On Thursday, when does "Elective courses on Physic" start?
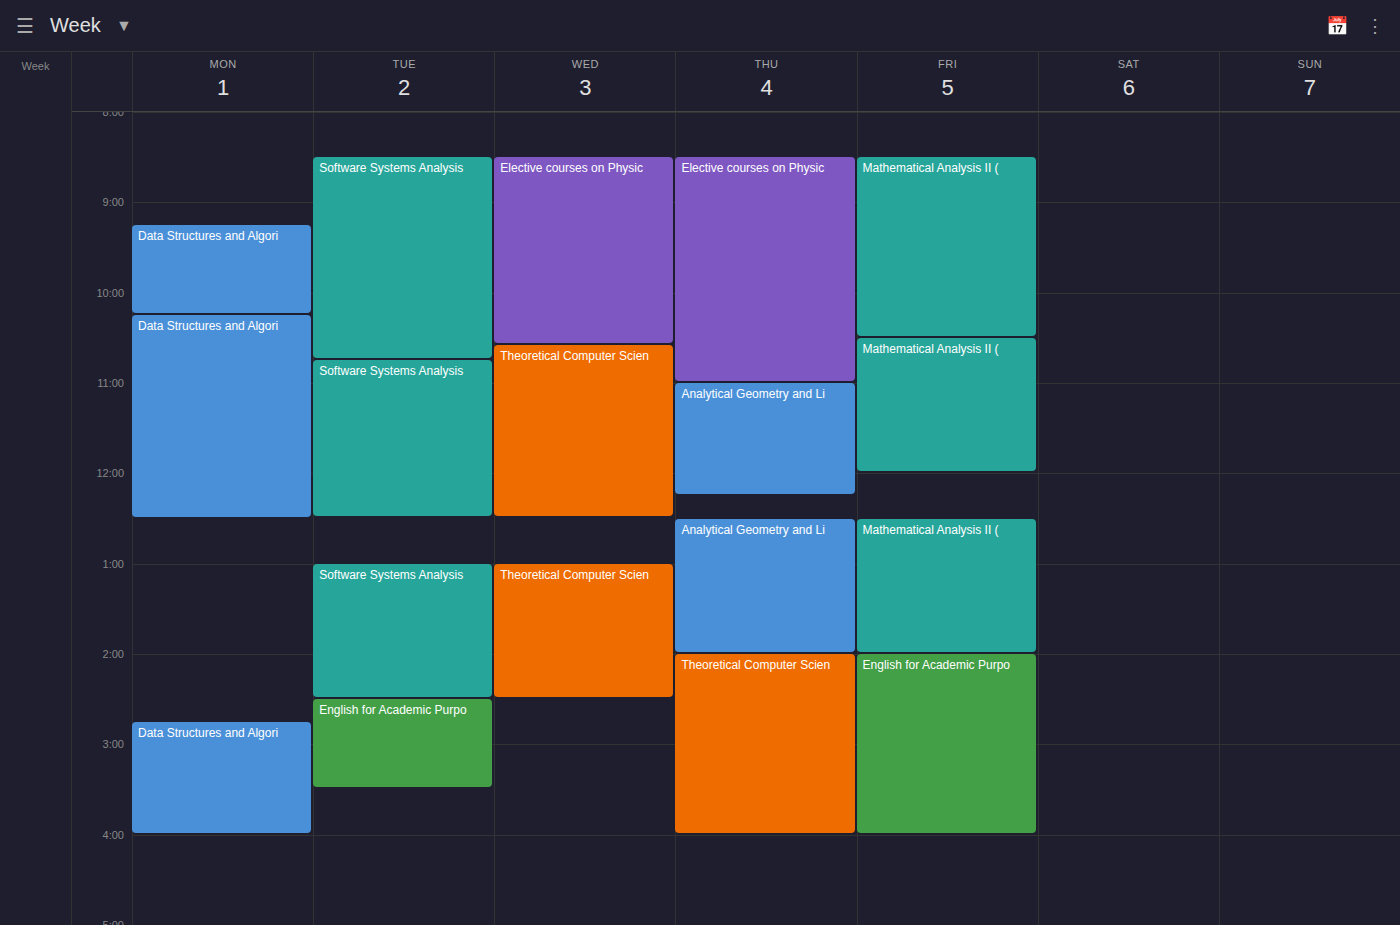
8:30 AM